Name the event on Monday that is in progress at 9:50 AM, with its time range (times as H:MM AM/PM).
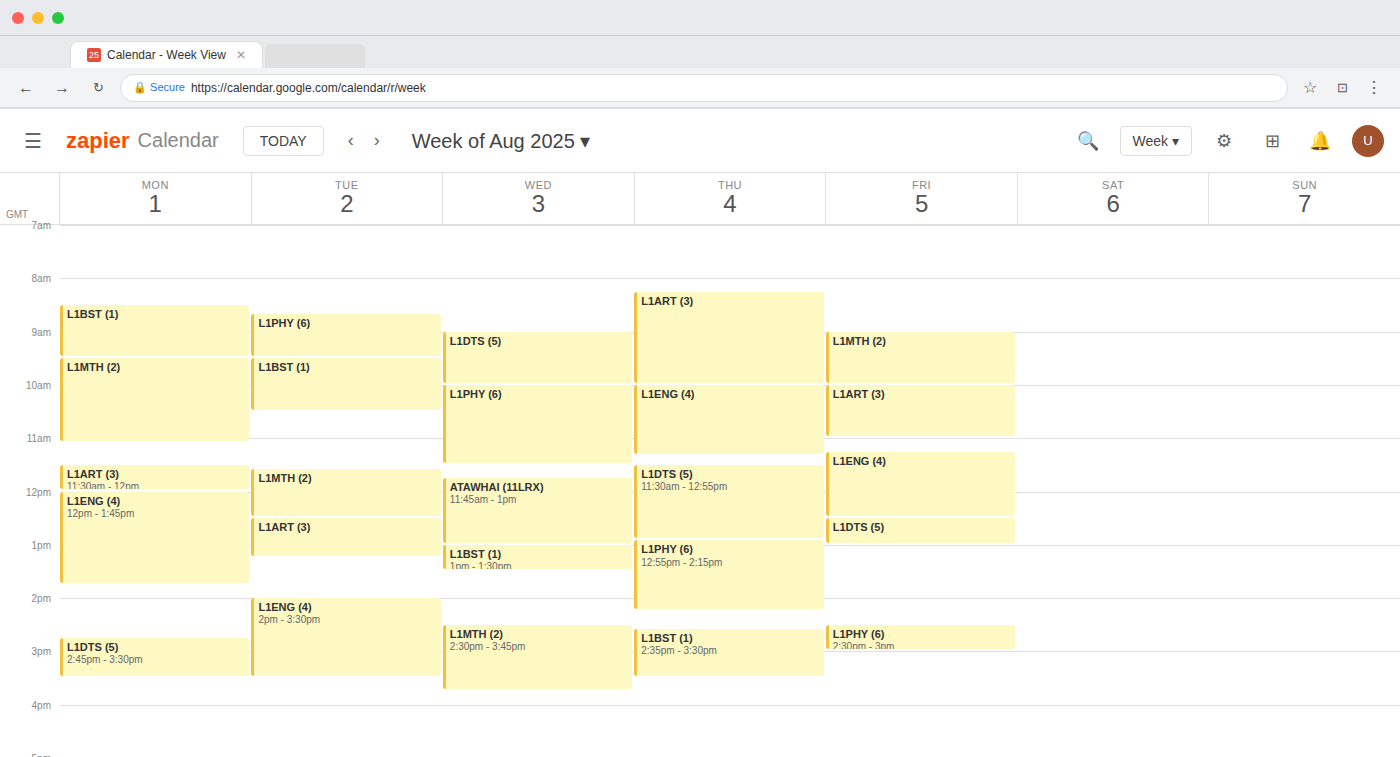
"L1MTH (2)", 9:30 AM to 11:05 AM